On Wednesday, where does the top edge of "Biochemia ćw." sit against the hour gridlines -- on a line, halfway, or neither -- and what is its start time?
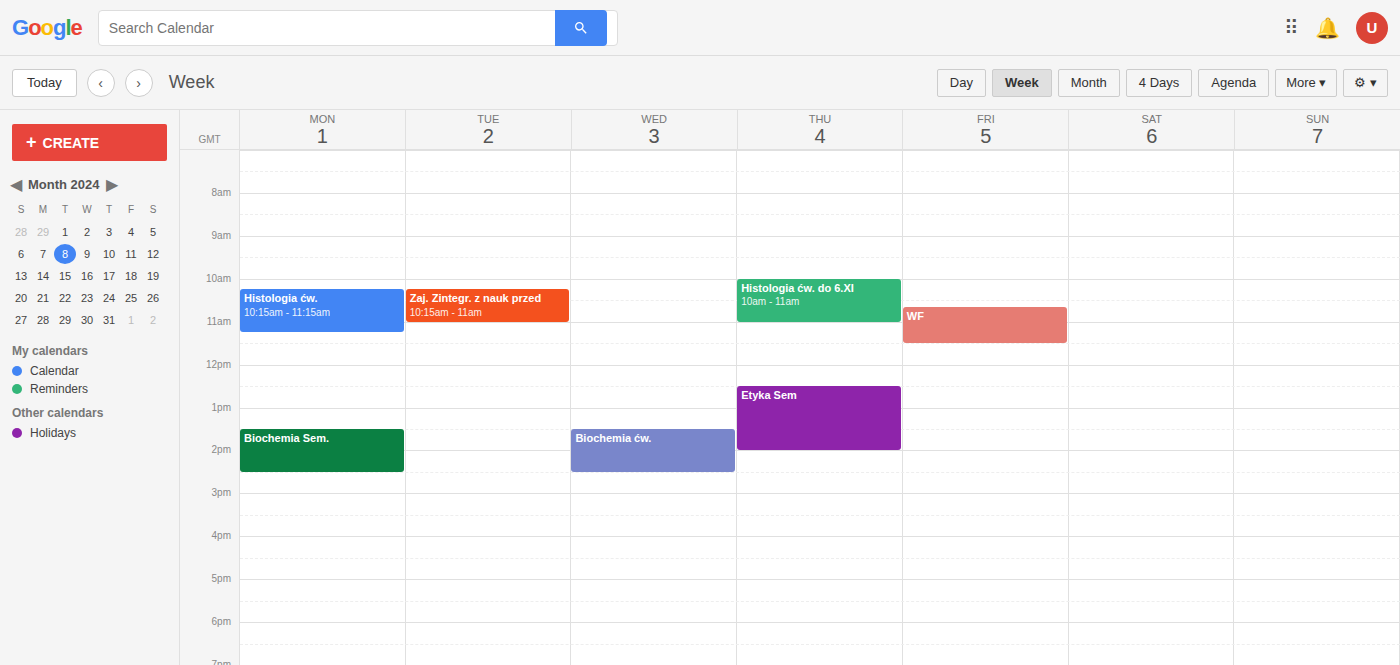
1:30 PM -- halfway between the 1 PM and 2 PM lines.